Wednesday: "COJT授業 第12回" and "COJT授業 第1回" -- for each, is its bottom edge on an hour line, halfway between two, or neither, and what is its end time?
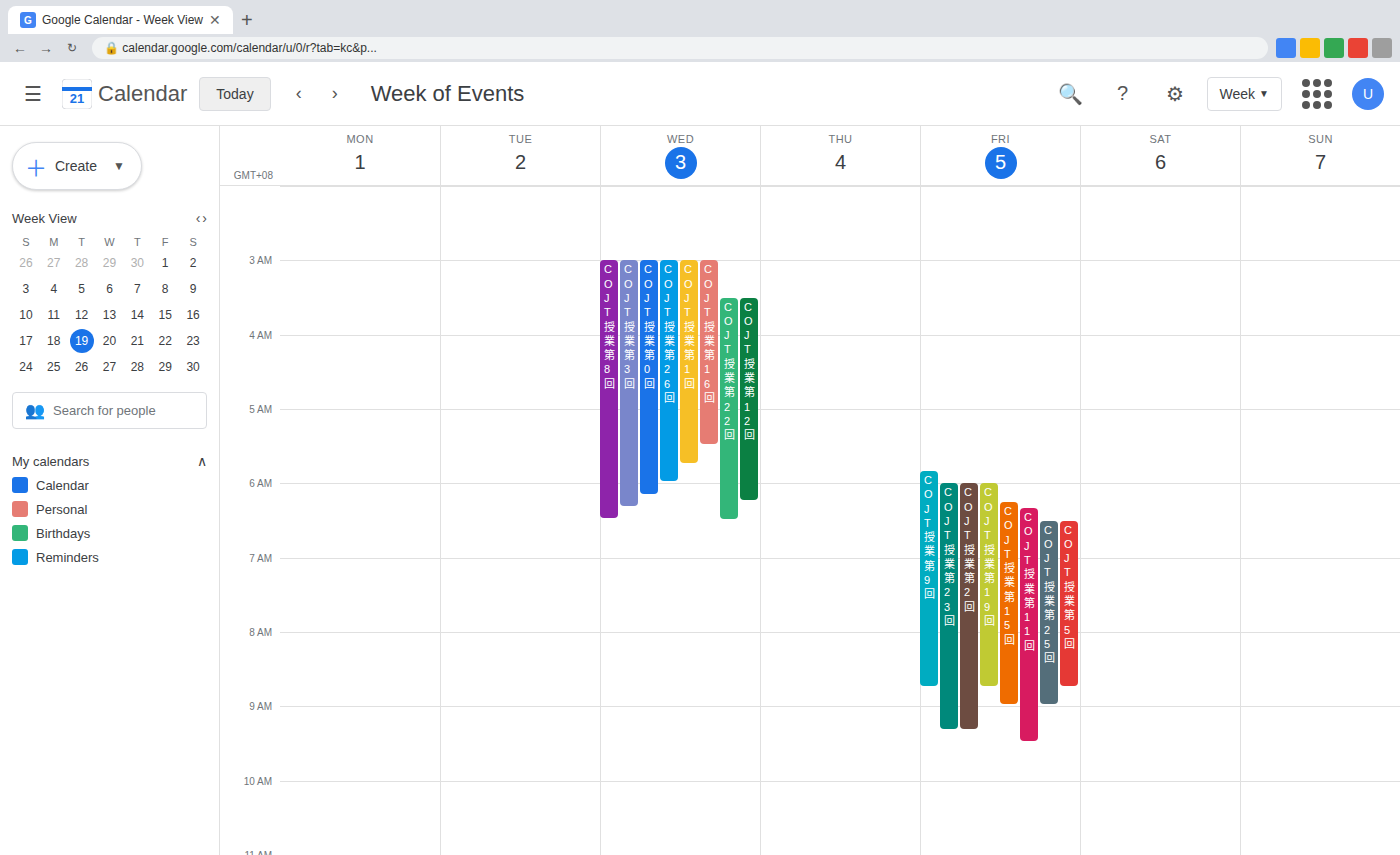
"COJT授業 第12回": 6:15 AM, neither: a quarter of the way from the 6 AM line to the 7 AM line. "COJT授業 第1回": 5:45 AM, neither: three quarters of the way from the 5 AM line to the 6 AM line.